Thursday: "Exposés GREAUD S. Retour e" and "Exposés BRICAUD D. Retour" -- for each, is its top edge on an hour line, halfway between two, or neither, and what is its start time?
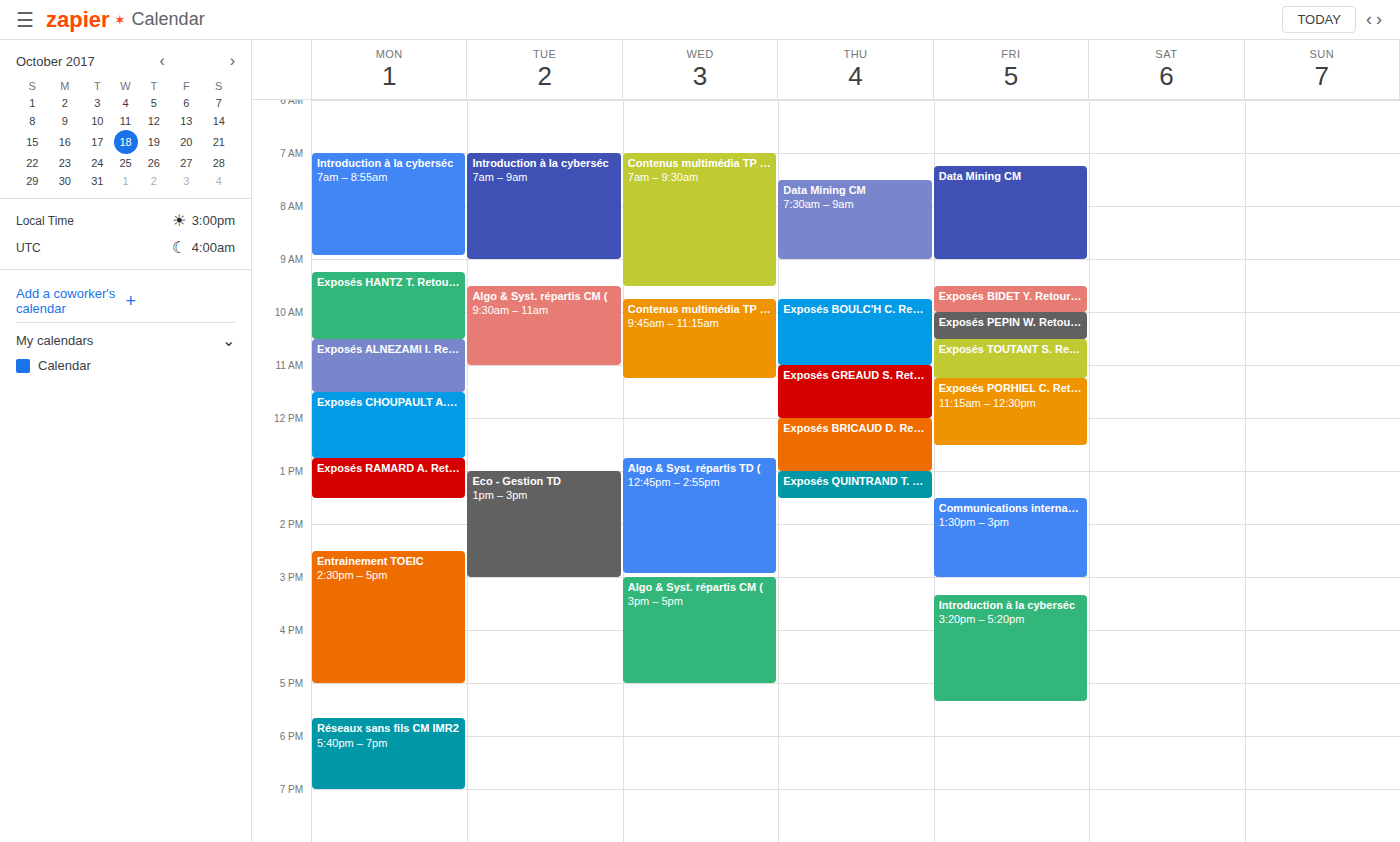
"Exposés GREAUD S. Retour e": 11:00 AM, exactly on the 11 AM line. "Exposés BRICAUD D. Retour": 12:00 PM, exactly on the 12 PM line.